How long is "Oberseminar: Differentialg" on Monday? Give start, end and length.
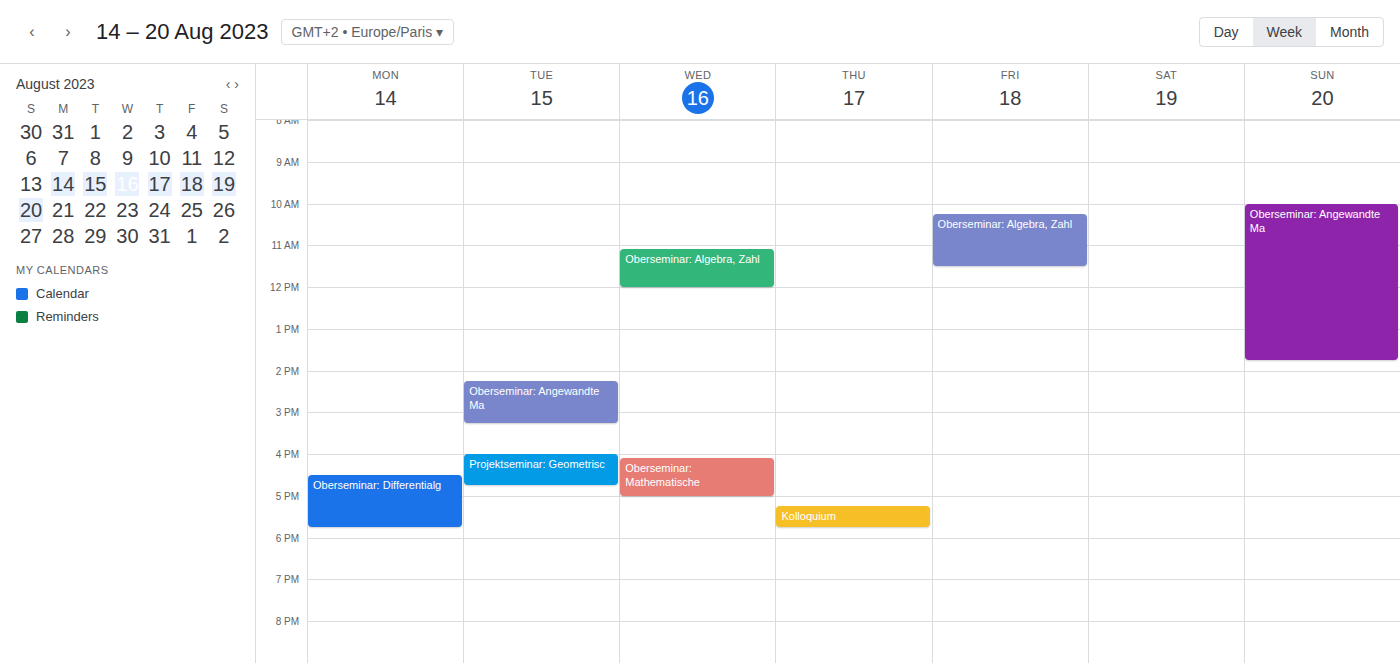
4:30 PM to 5:45 PM, 1 hour 15 minutes